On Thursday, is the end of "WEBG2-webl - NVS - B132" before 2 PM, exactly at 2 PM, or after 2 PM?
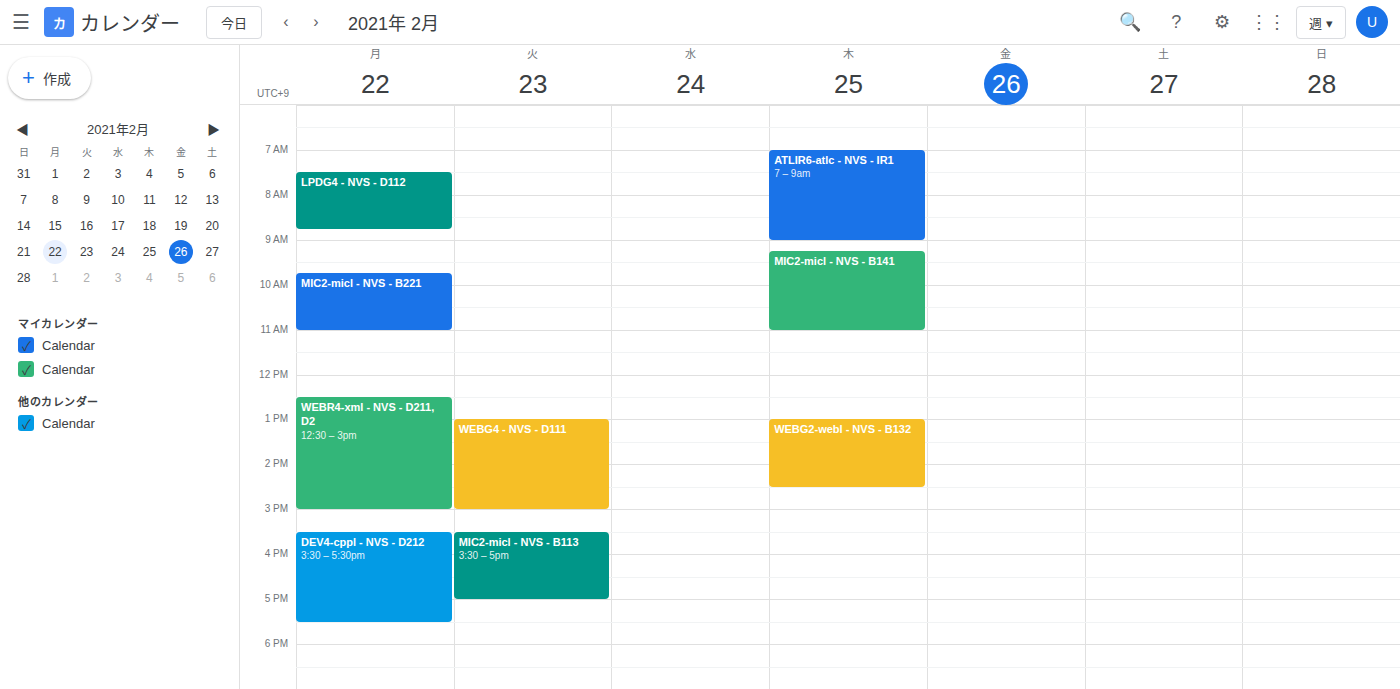
2:30 PM -- after 2 PM, 30 minutes below the 2 PM line.